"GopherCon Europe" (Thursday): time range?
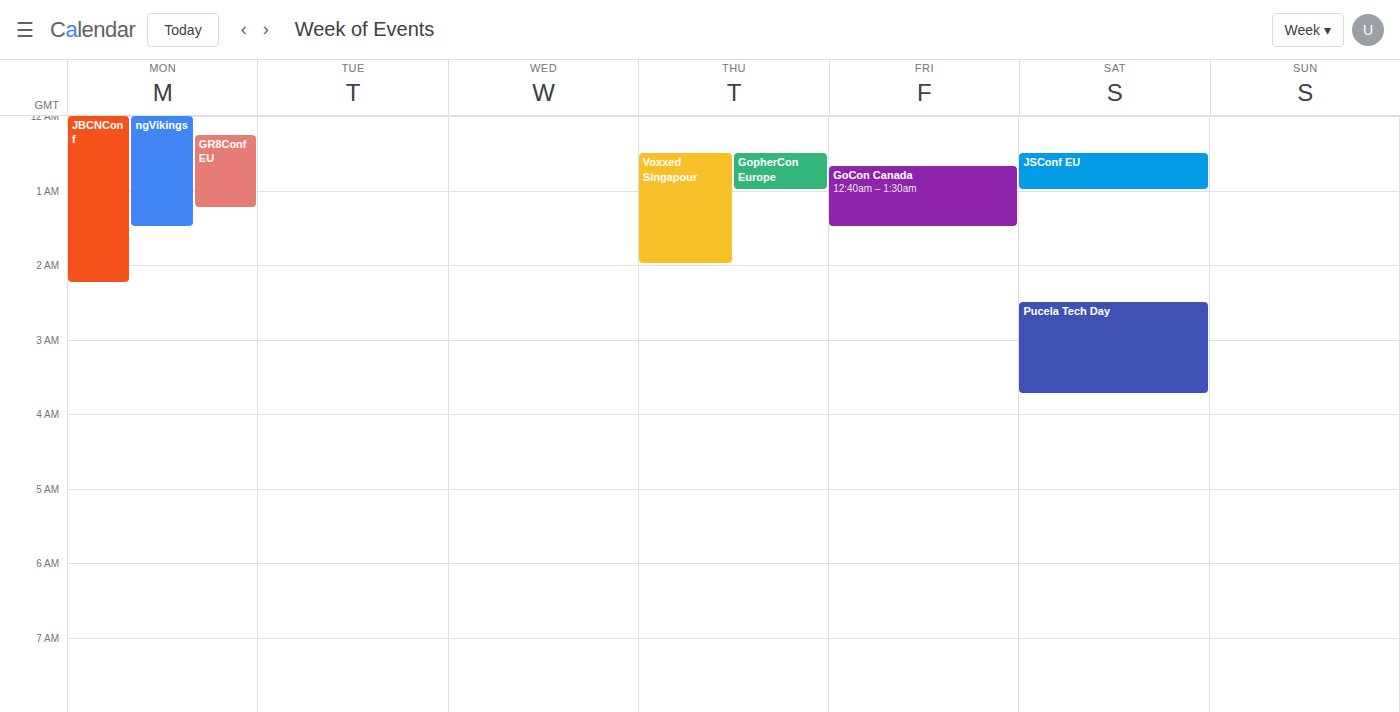
00:30 to 01:00